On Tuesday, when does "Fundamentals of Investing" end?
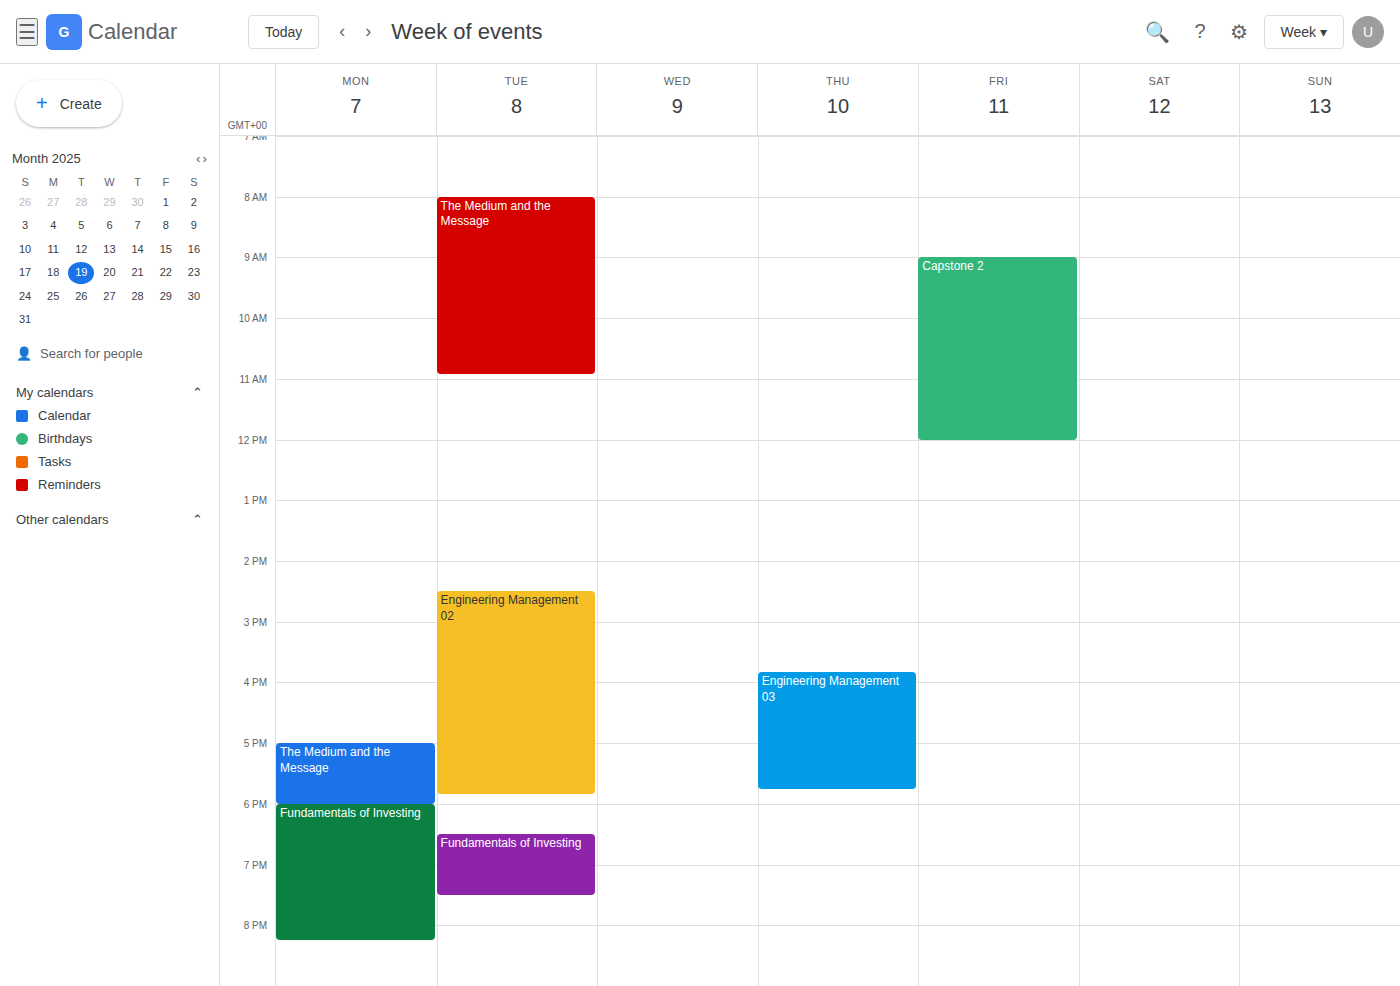
7:30 PM